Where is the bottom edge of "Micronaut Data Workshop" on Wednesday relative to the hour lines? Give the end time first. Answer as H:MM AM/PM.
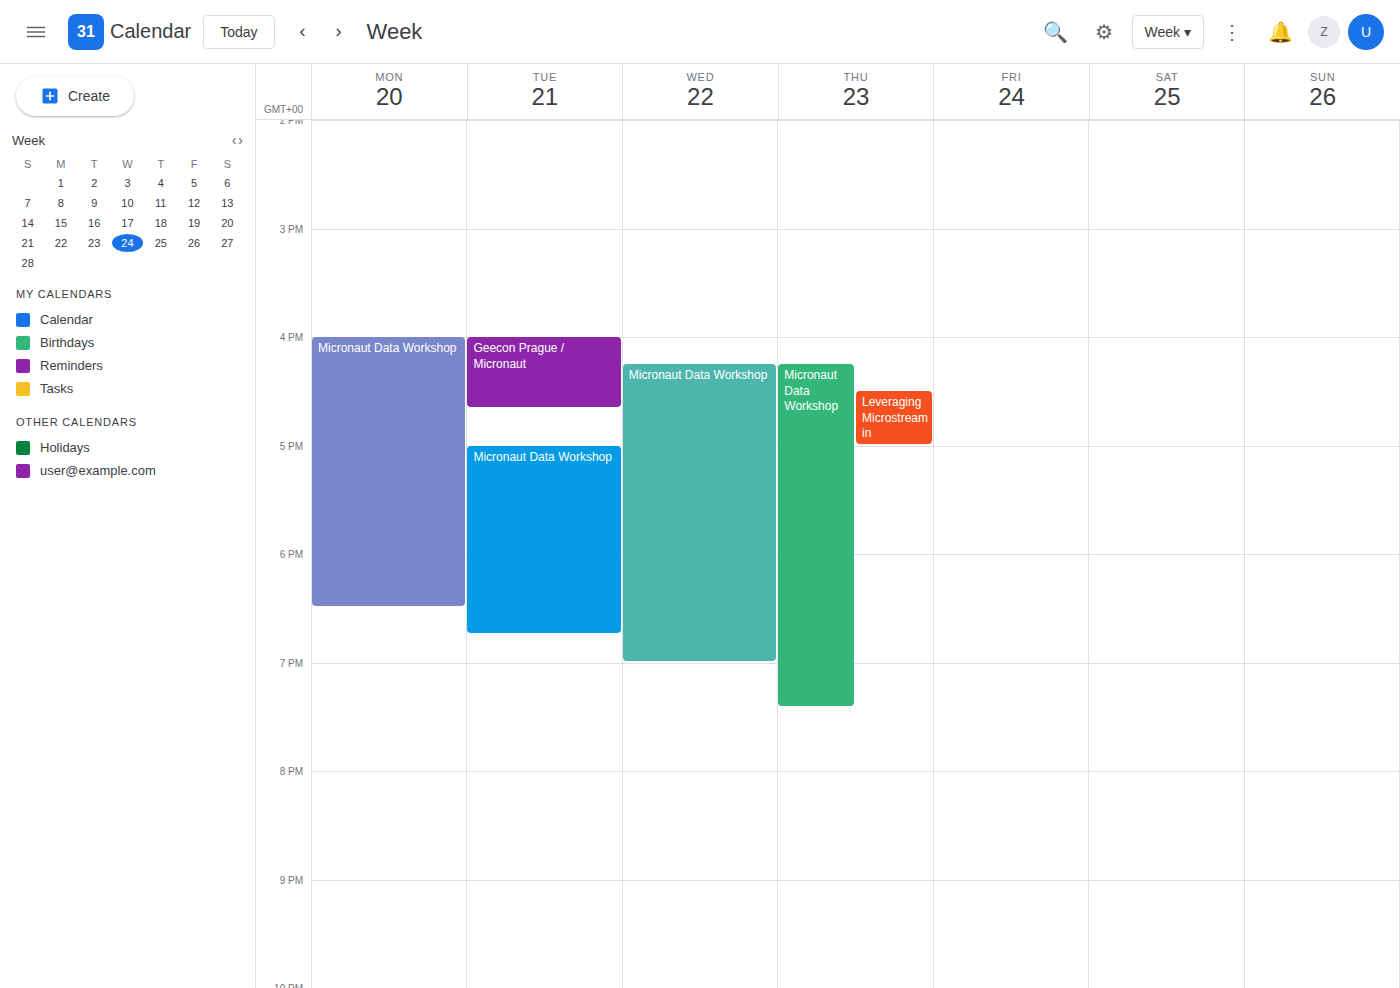
7:00 PM -- exactly on the 7 PM line.